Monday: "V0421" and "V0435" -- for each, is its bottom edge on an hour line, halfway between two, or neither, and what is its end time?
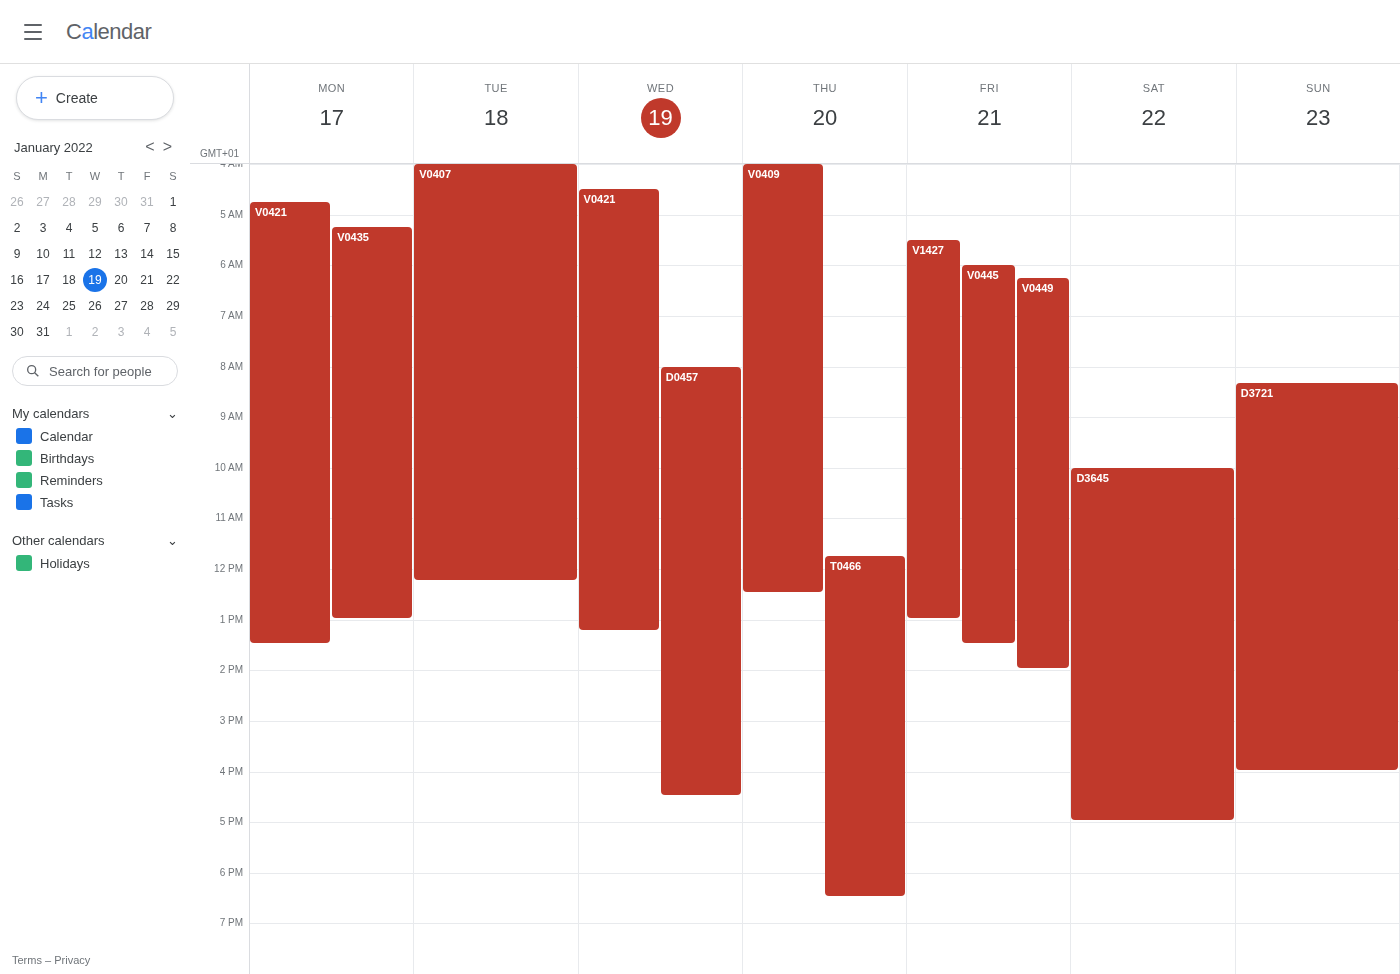
"V0421": 13:30, halfway between the 13:00 and 14:00 lines. "V0435": 13:00, exactly on the 13:00 line.